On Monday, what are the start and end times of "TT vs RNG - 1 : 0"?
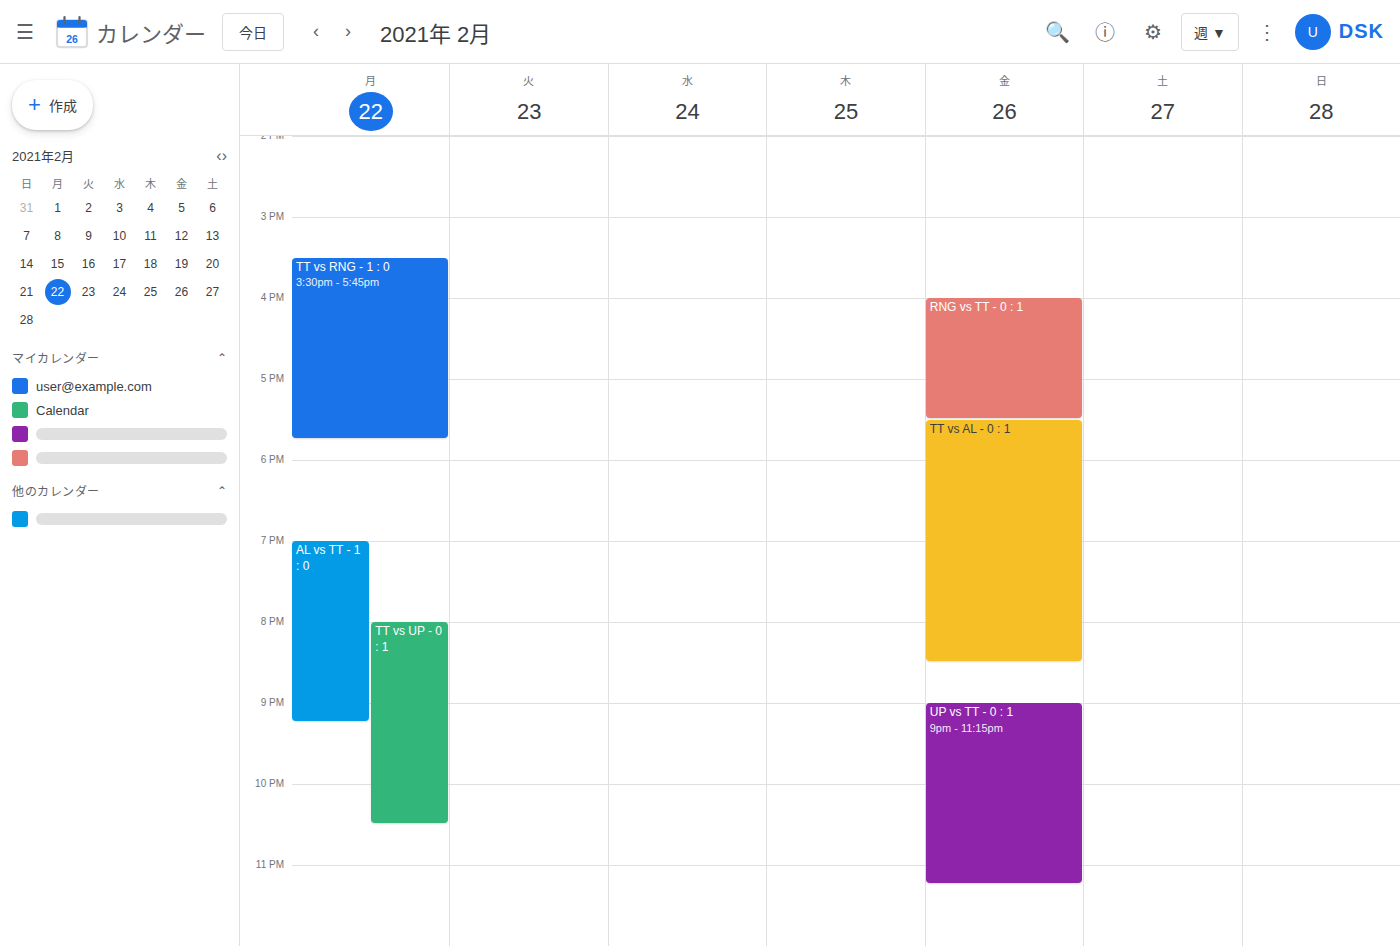
3:30 PM to 5:45 PM